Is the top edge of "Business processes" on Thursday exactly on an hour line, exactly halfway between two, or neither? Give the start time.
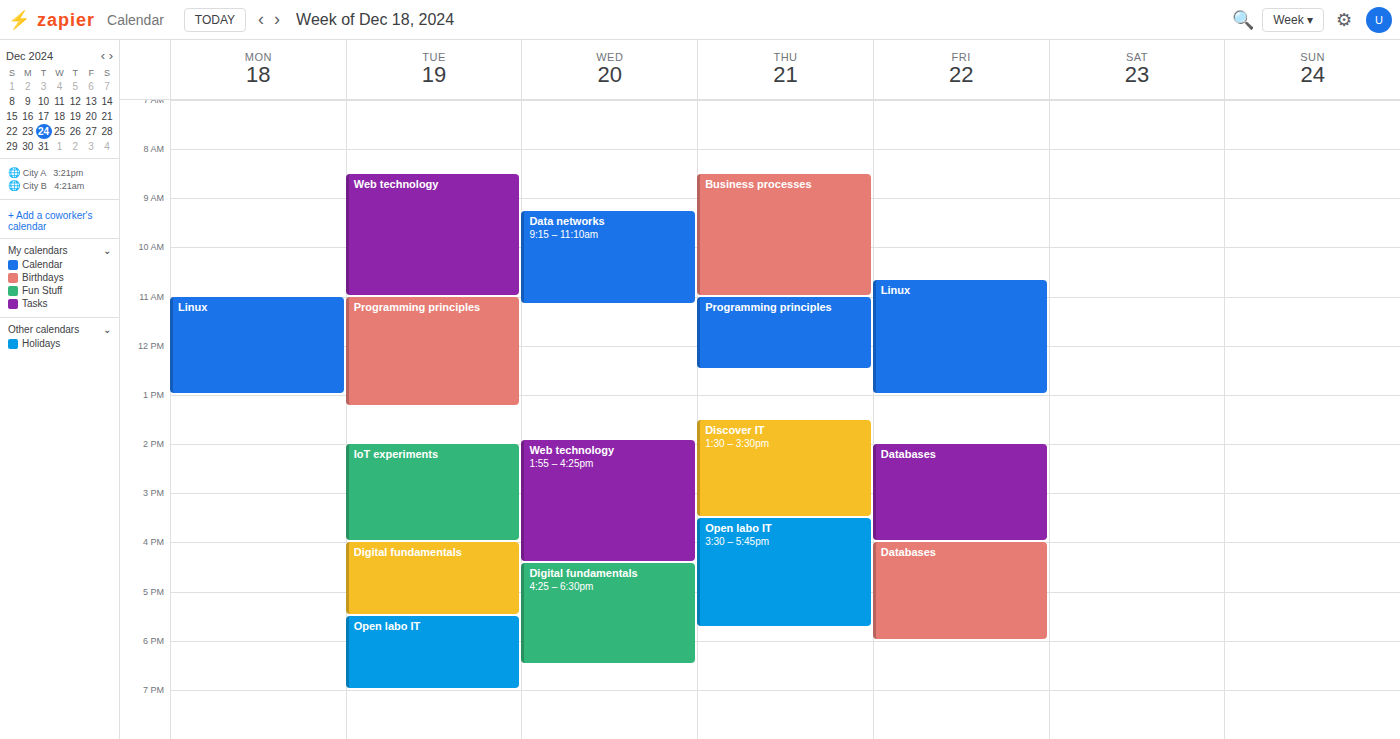
8:30 AM -- halfway between the 8 AM and 9 AM lines.